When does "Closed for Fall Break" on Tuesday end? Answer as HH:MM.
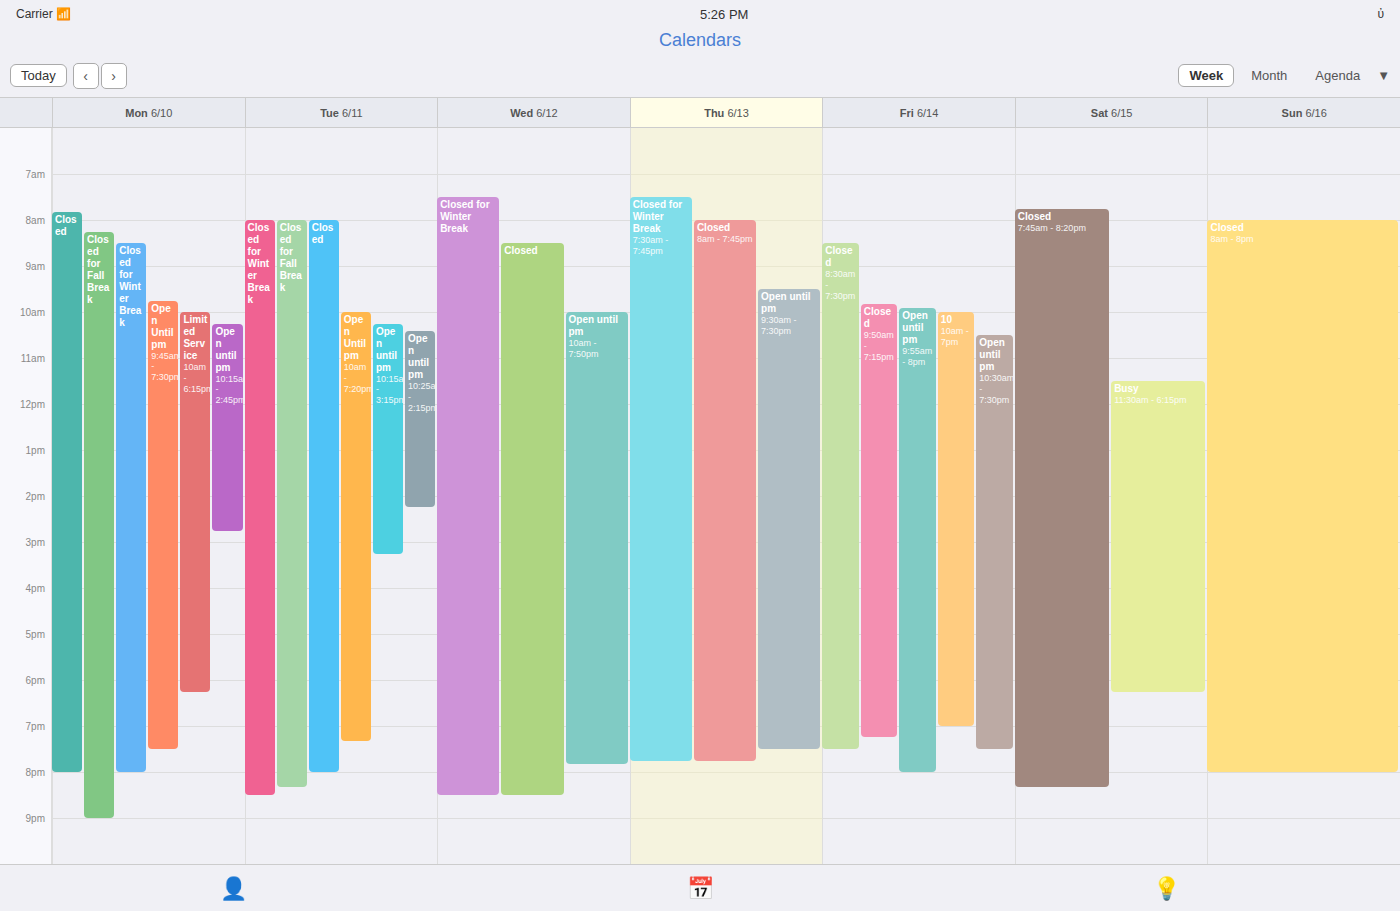
20:20